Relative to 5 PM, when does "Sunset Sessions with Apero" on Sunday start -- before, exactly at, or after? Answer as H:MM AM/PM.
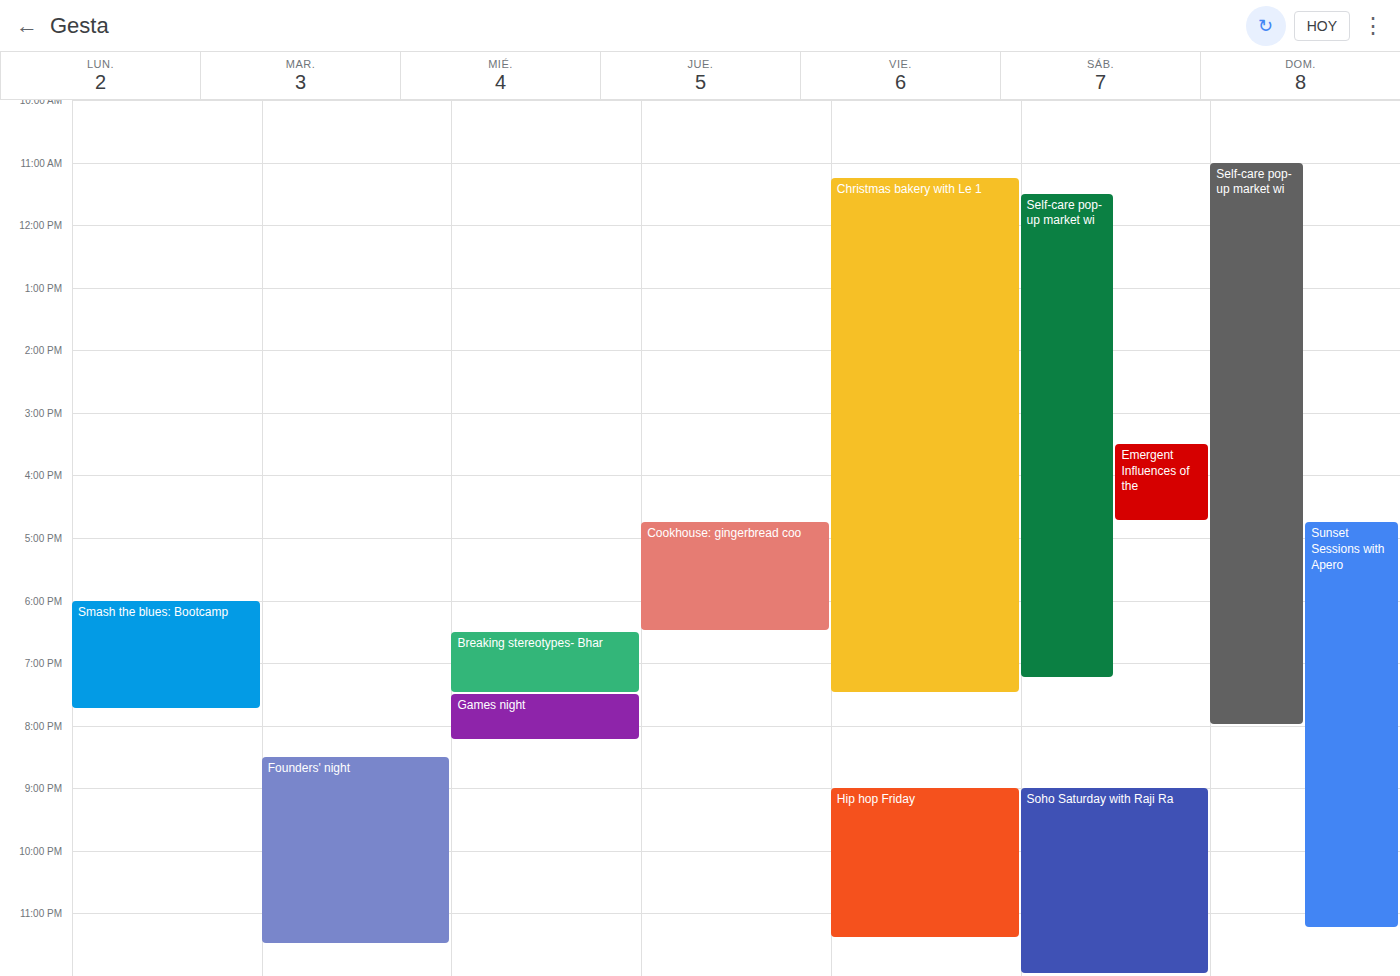
4:45 PM -- before 5 PM, 15 minutes above the 5 PM line.